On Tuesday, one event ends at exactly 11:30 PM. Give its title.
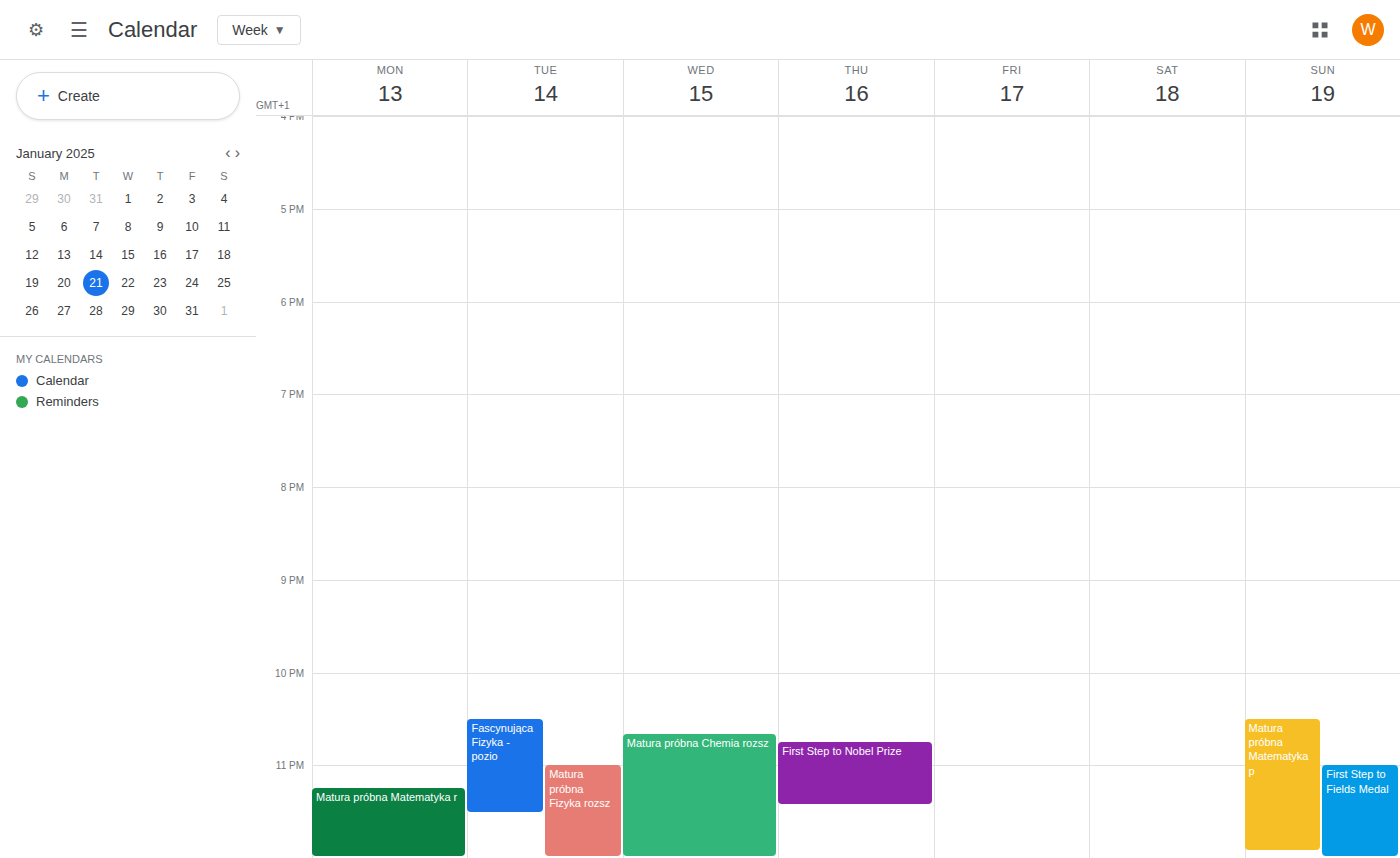
"Fascynująca Fizyka - pozio"